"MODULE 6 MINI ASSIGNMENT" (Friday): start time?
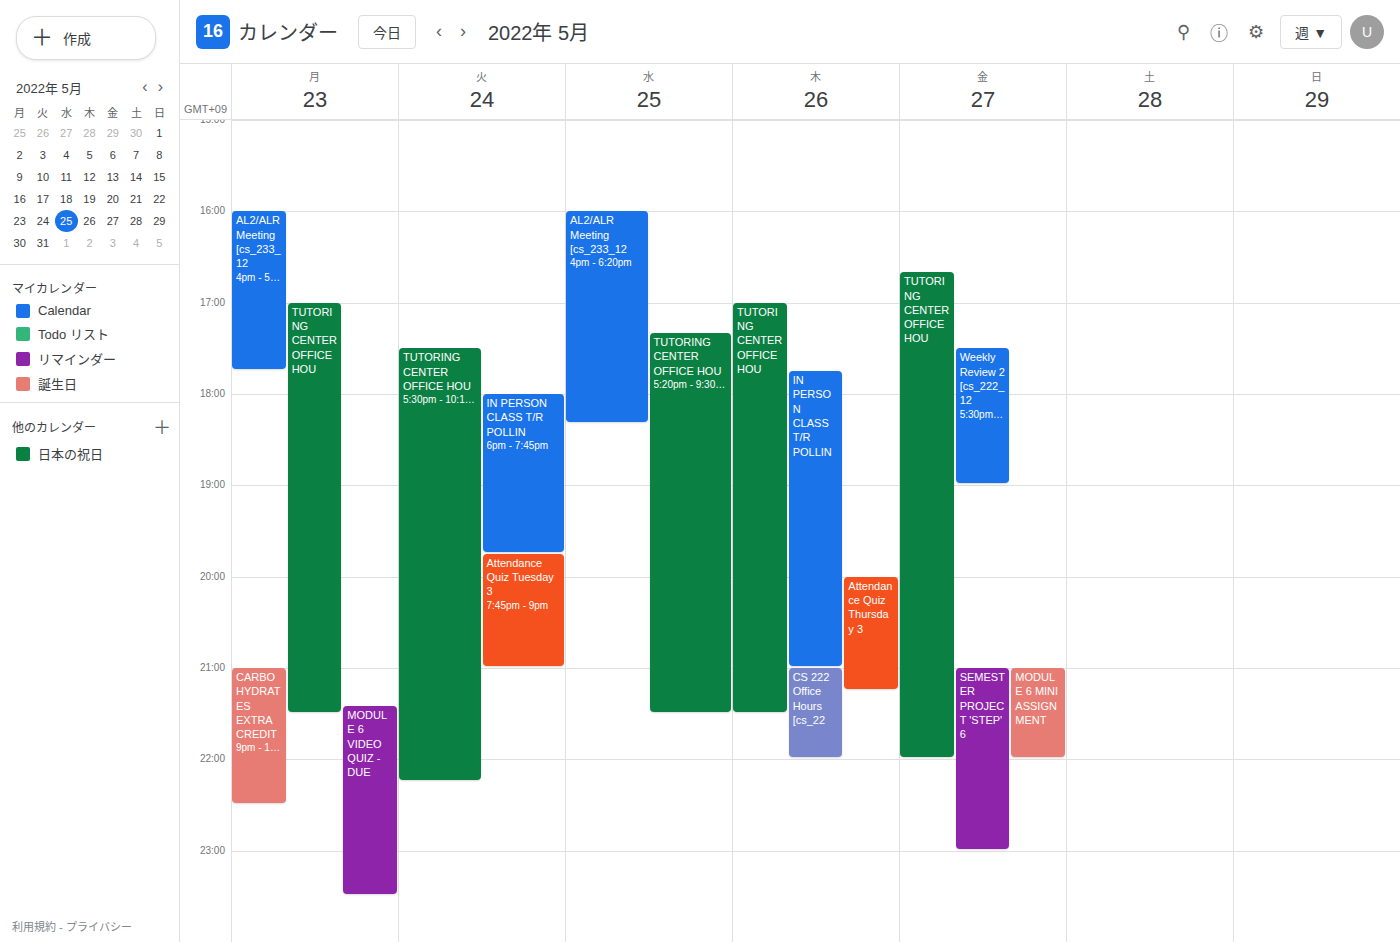
9:00 PM